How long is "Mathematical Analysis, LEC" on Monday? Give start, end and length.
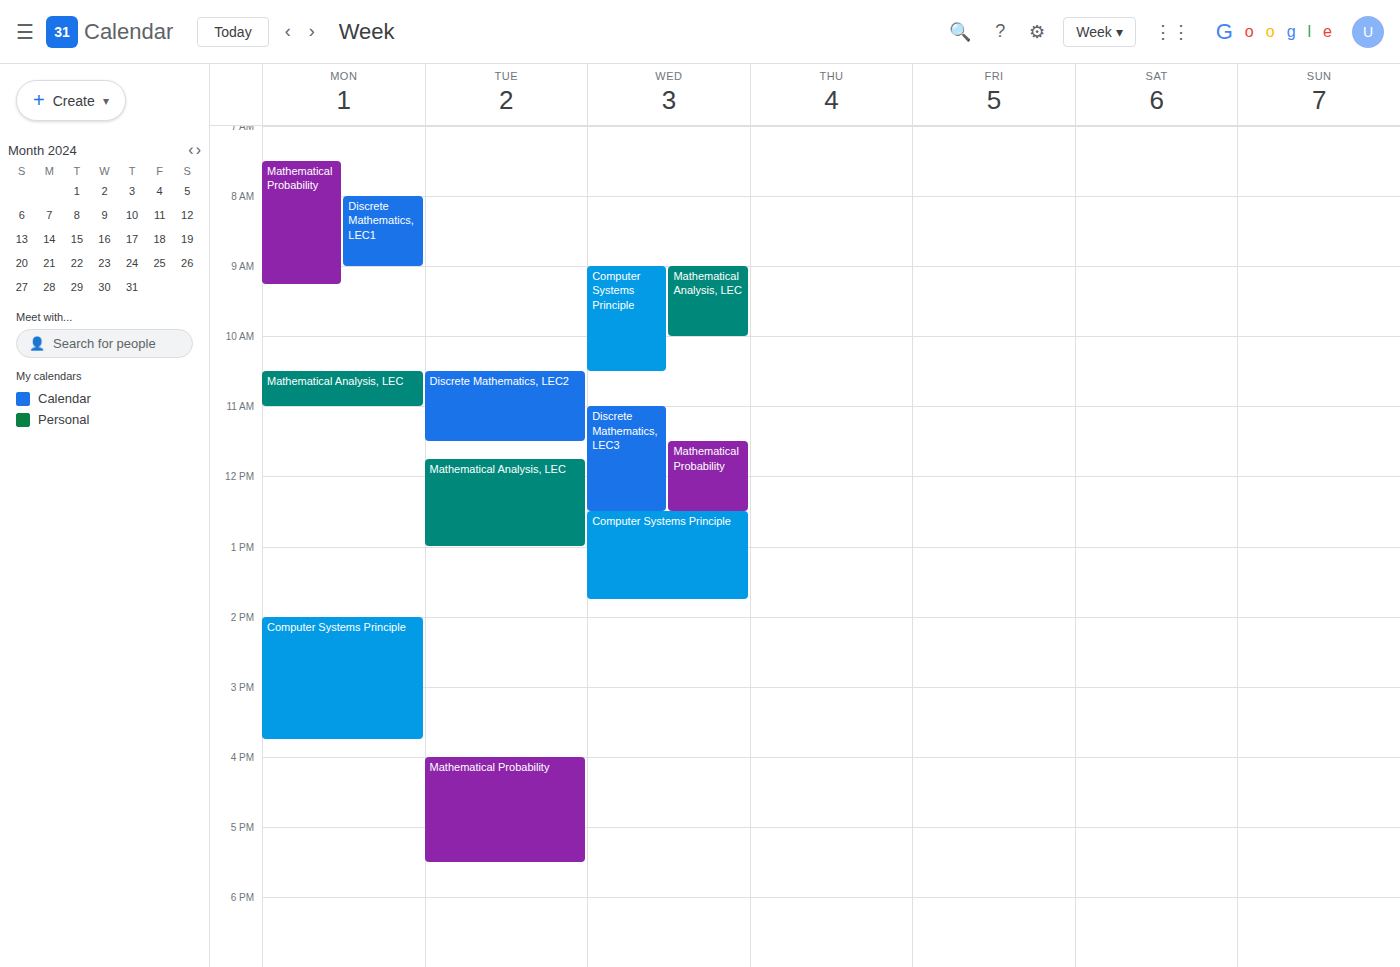
10:30 to 11:00, 30 minutes